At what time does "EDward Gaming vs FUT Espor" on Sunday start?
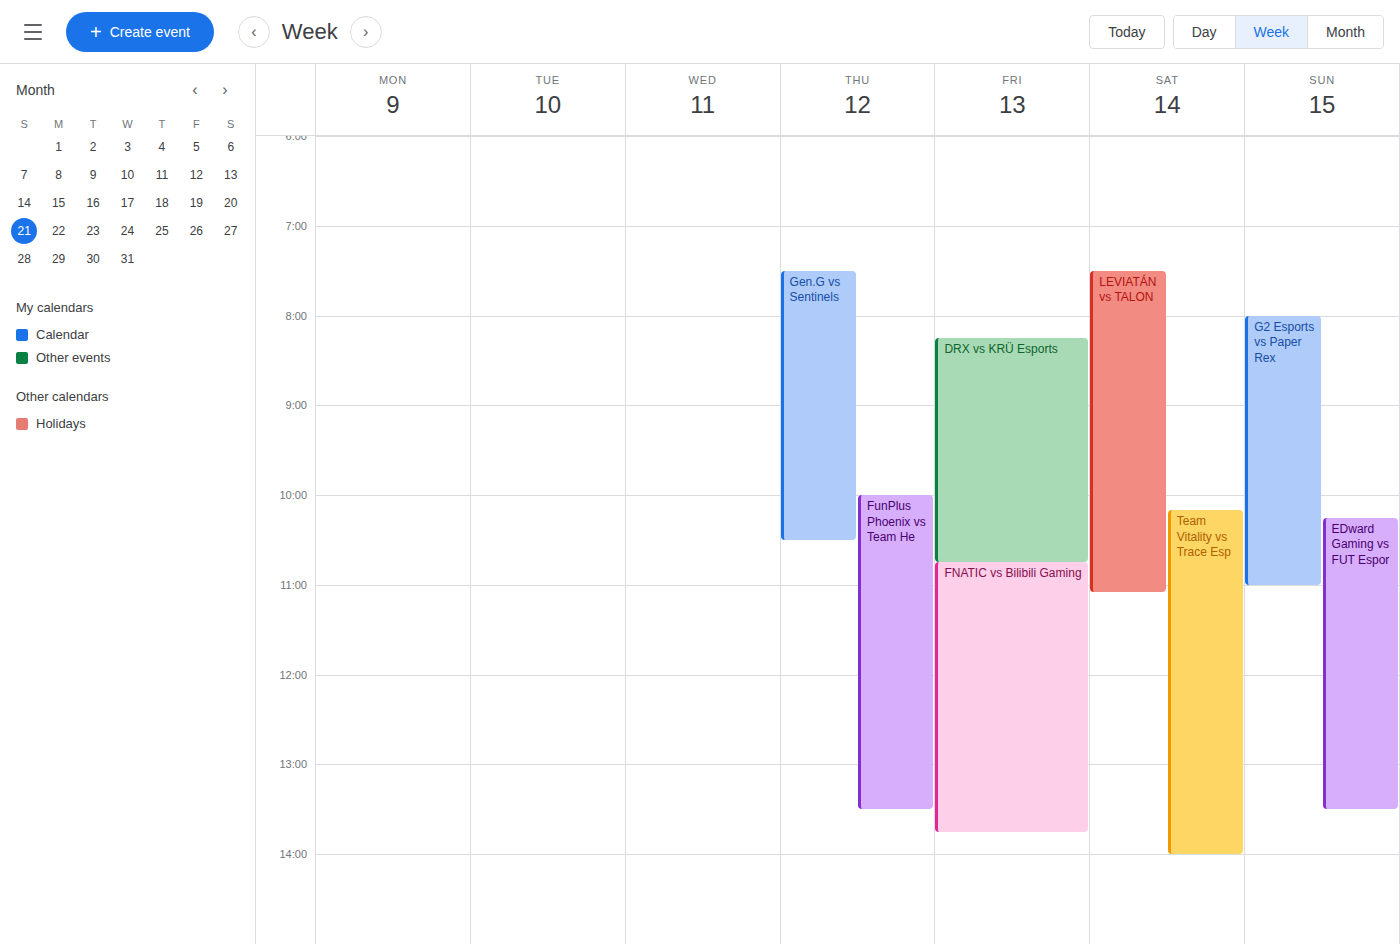
10:15 AM